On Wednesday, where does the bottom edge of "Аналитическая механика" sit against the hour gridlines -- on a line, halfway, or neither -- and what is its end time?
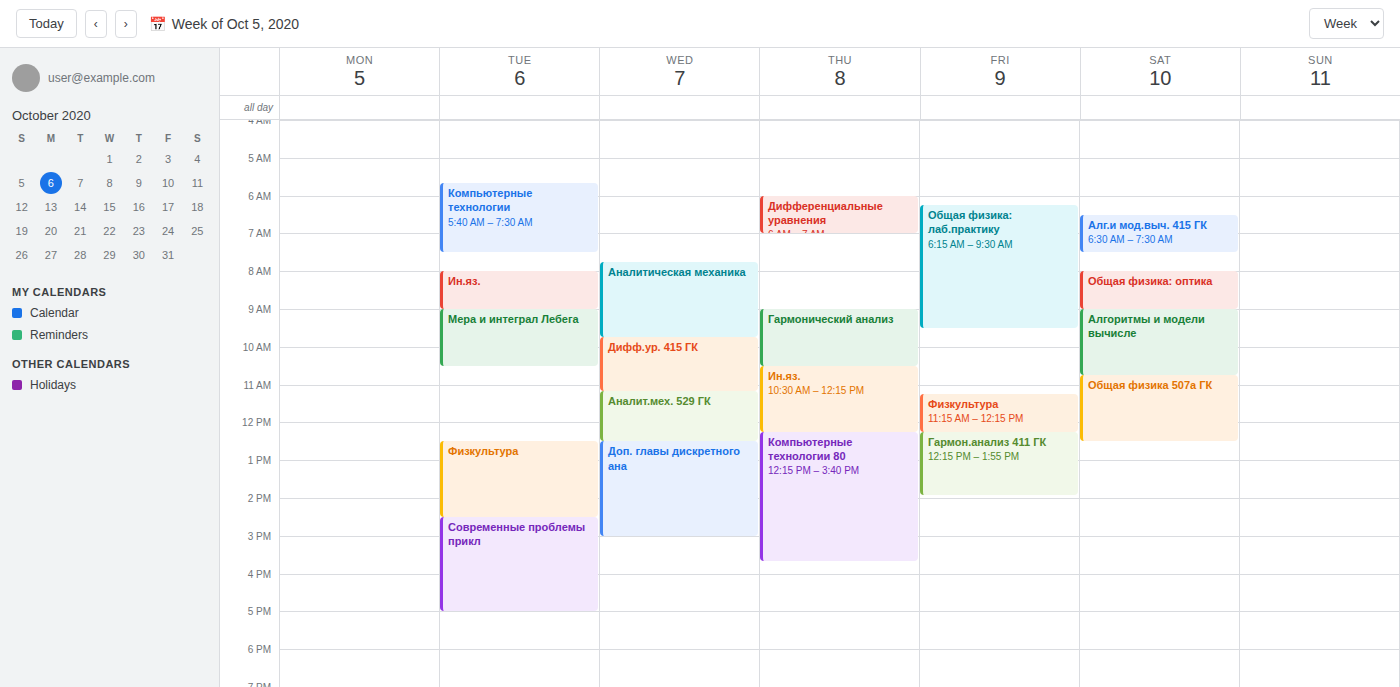
9:45 AM -- neither: three quarters of the way from the 9 AM line to the 10 AM line.